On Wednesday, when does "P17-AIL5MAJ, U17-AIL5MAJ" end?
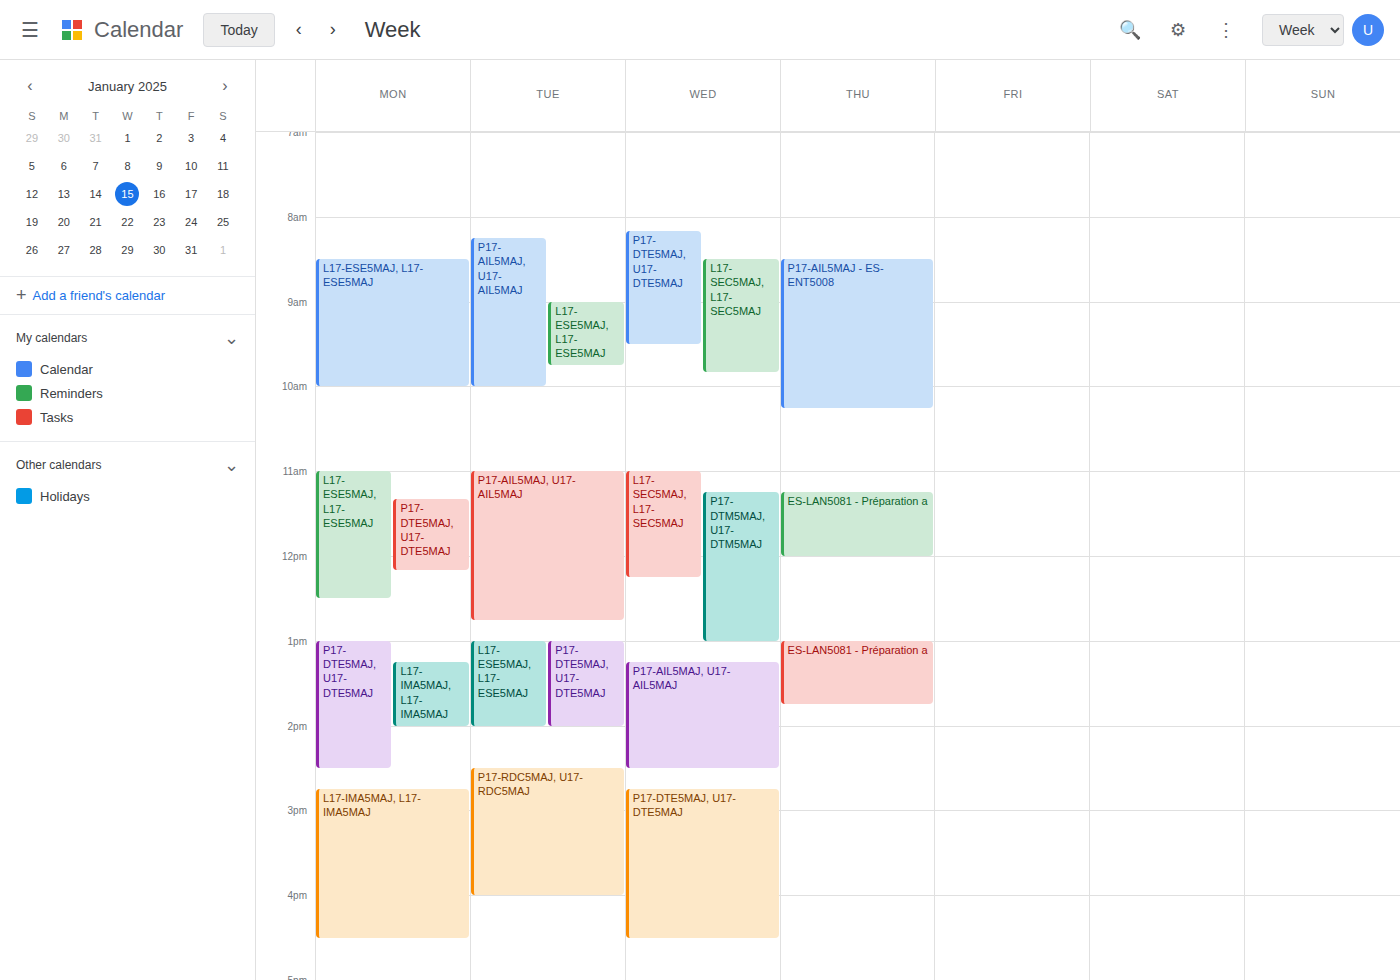
2:30 PM